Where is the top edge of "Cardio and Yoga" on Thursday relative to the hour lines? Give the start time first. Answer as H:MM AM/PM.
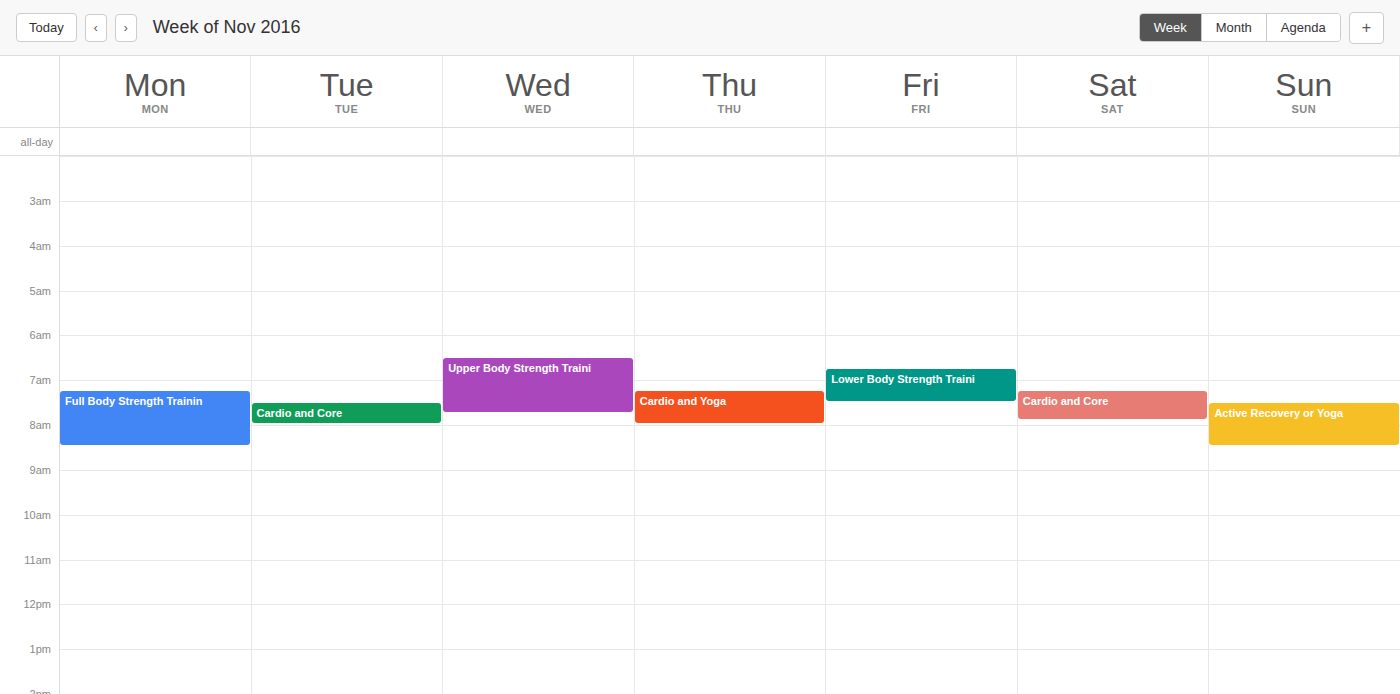
7:15 AM -- neither: a quarter of the way from the 7 AM line to the 8 AM line.